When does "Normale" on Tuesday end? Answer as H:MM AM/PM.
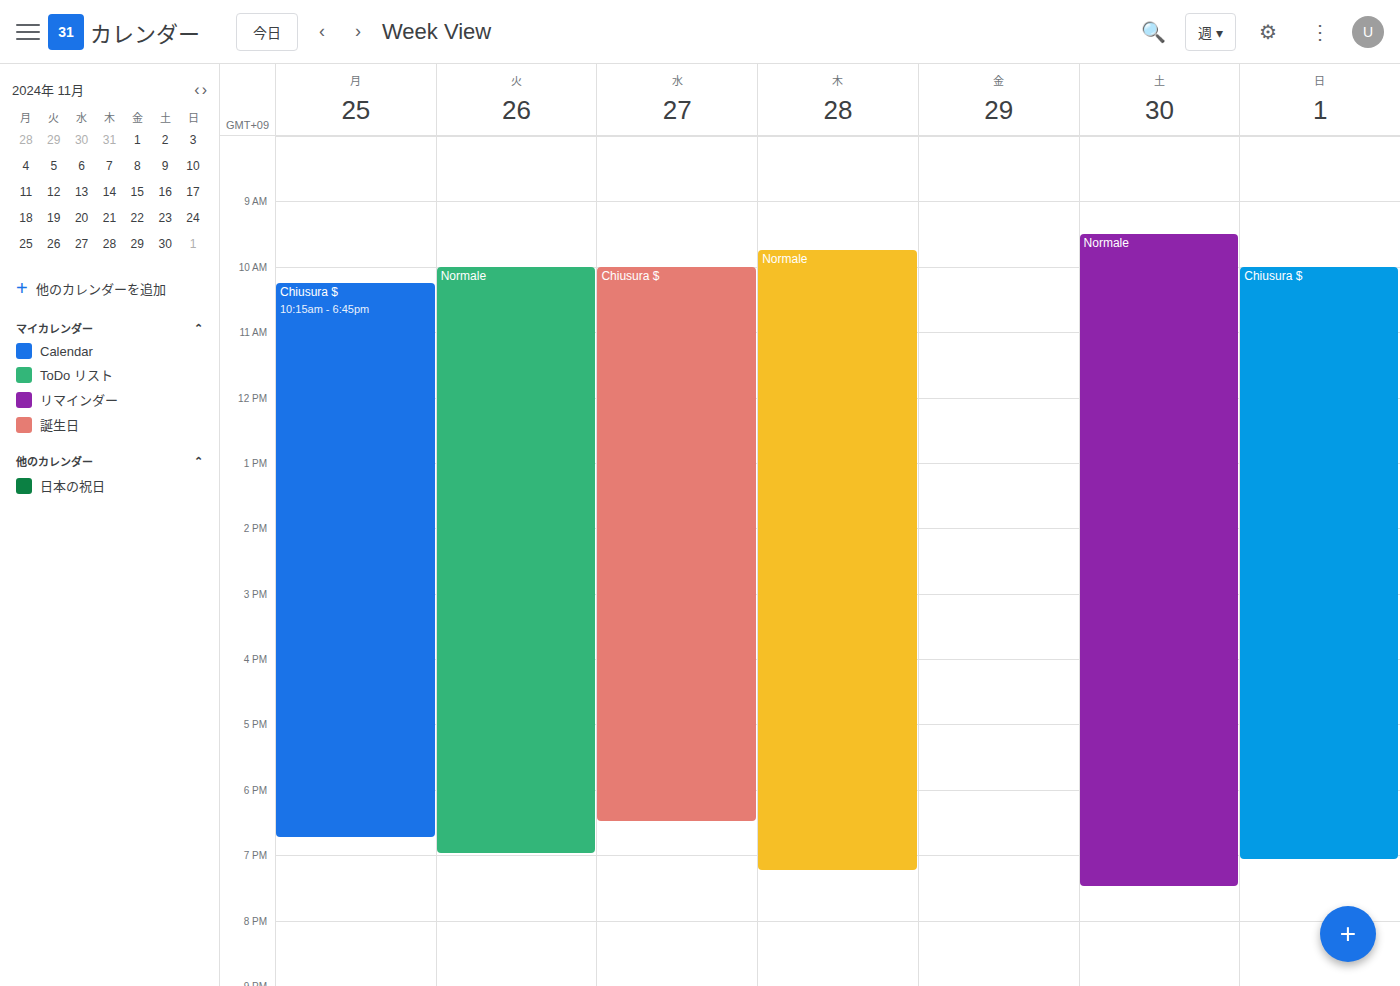
7:00 PM